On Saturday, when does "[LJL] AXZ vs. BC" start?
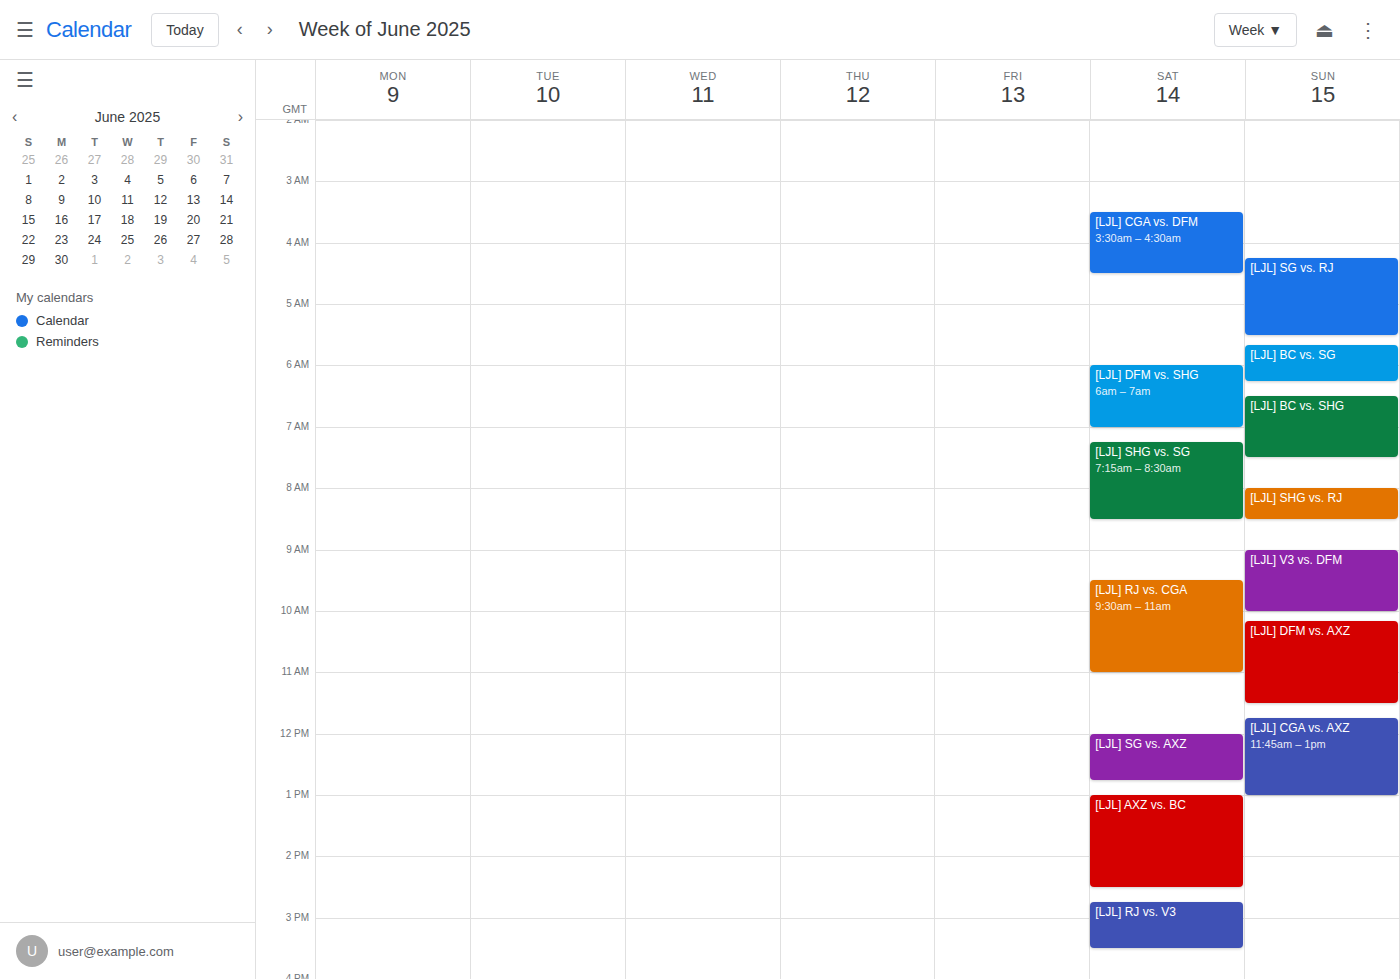
1:00 PM